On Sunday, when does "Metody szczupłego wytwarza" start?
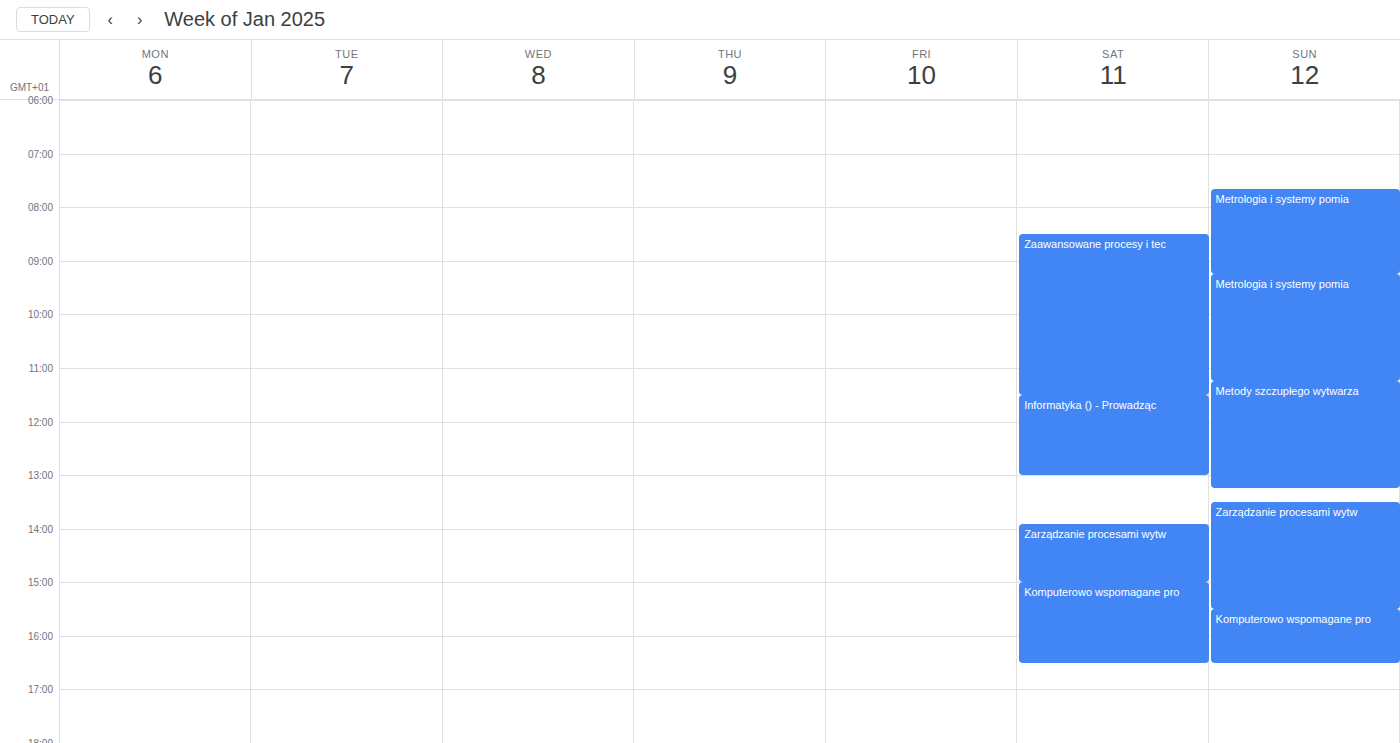
11:15